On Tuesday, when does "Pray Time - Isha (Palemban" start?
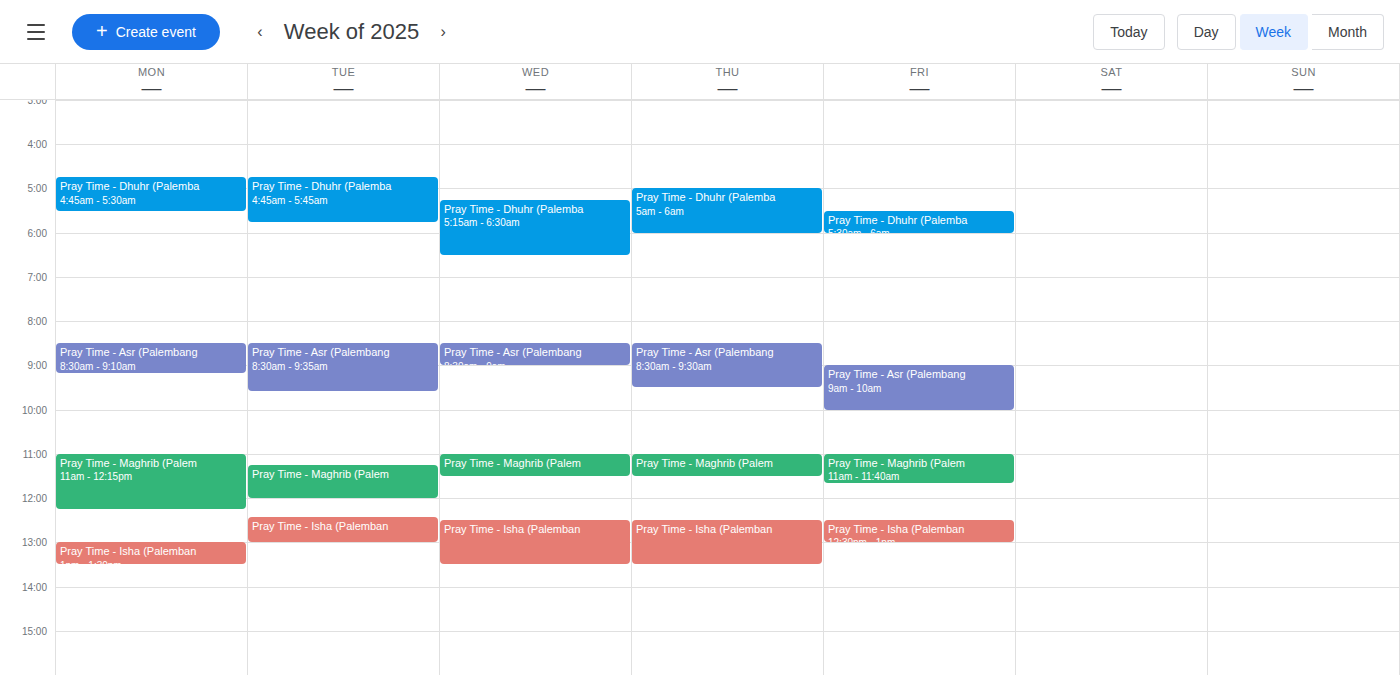
12:25